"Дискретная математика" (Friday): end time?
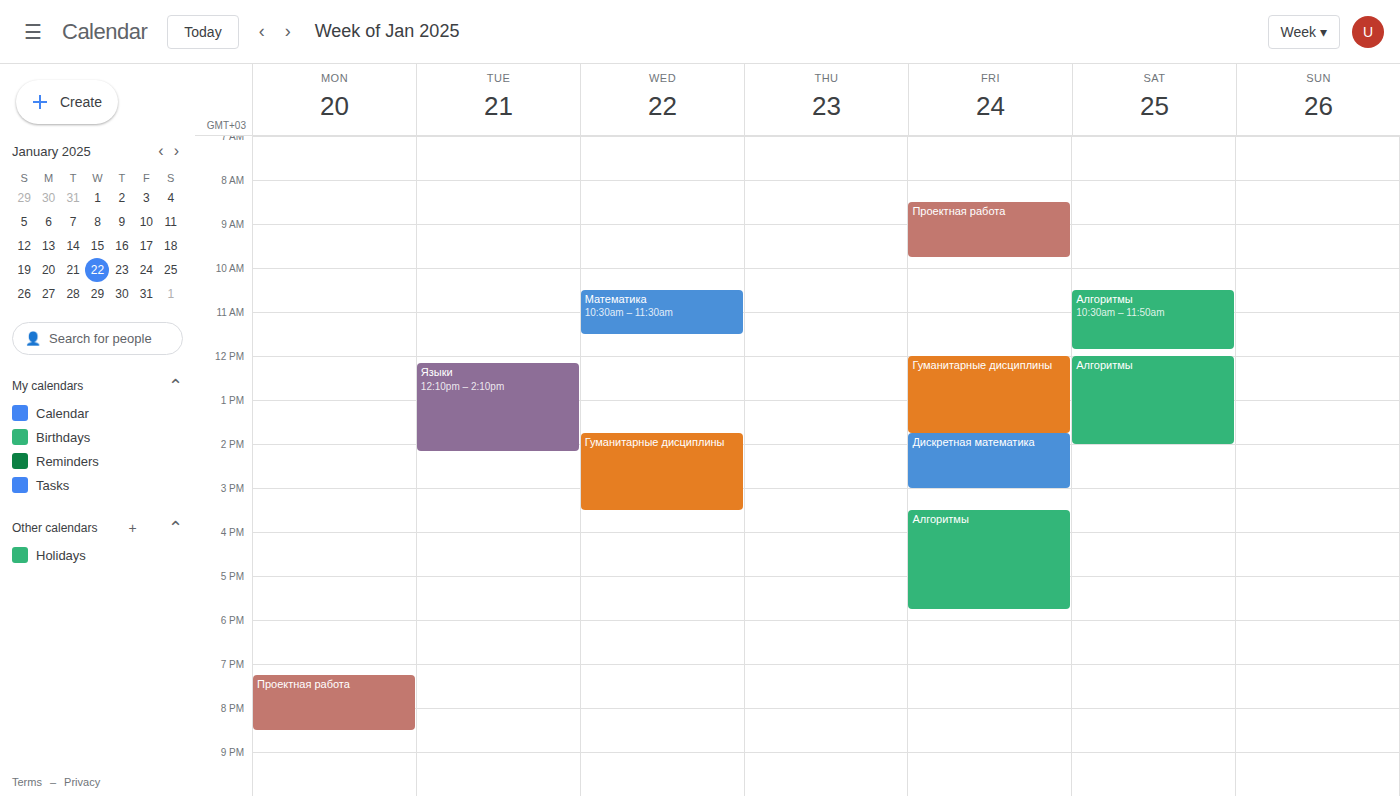
3:00 PM